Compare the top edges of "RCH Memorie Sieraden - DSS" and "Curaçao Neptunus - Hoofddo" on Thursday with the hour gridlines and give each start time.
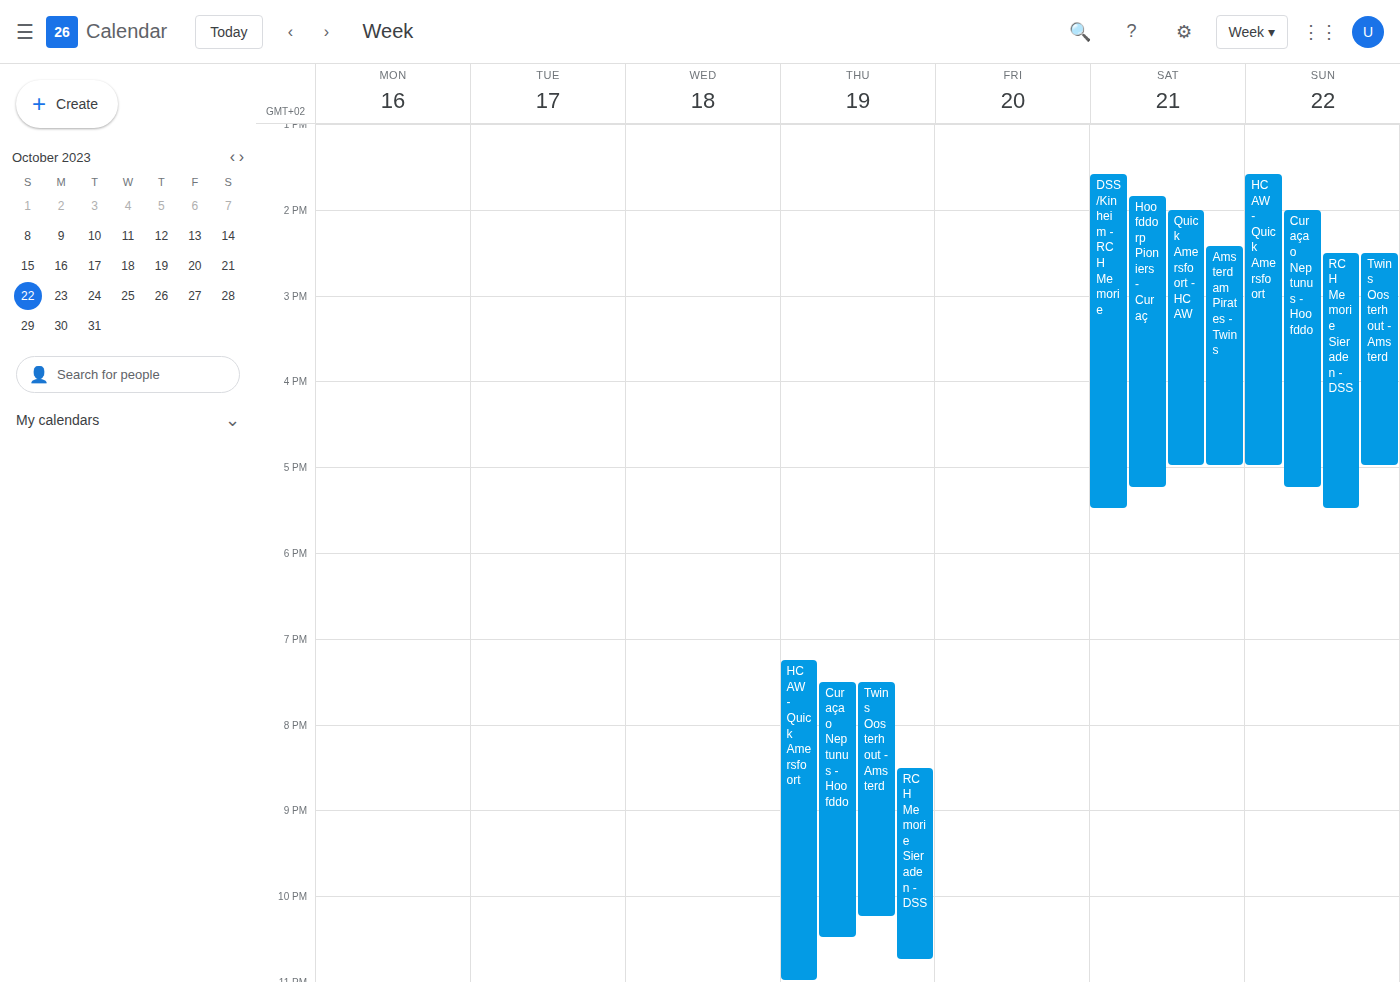
"RCH Memorie Sieraden - DSS": 8:30 PM, halfway between the 8 PM and 9 PM lines. "Curaçao Neptunus - Hoofddo": 7:30 PM, halfway between the 7 PM and 8 PM lines.